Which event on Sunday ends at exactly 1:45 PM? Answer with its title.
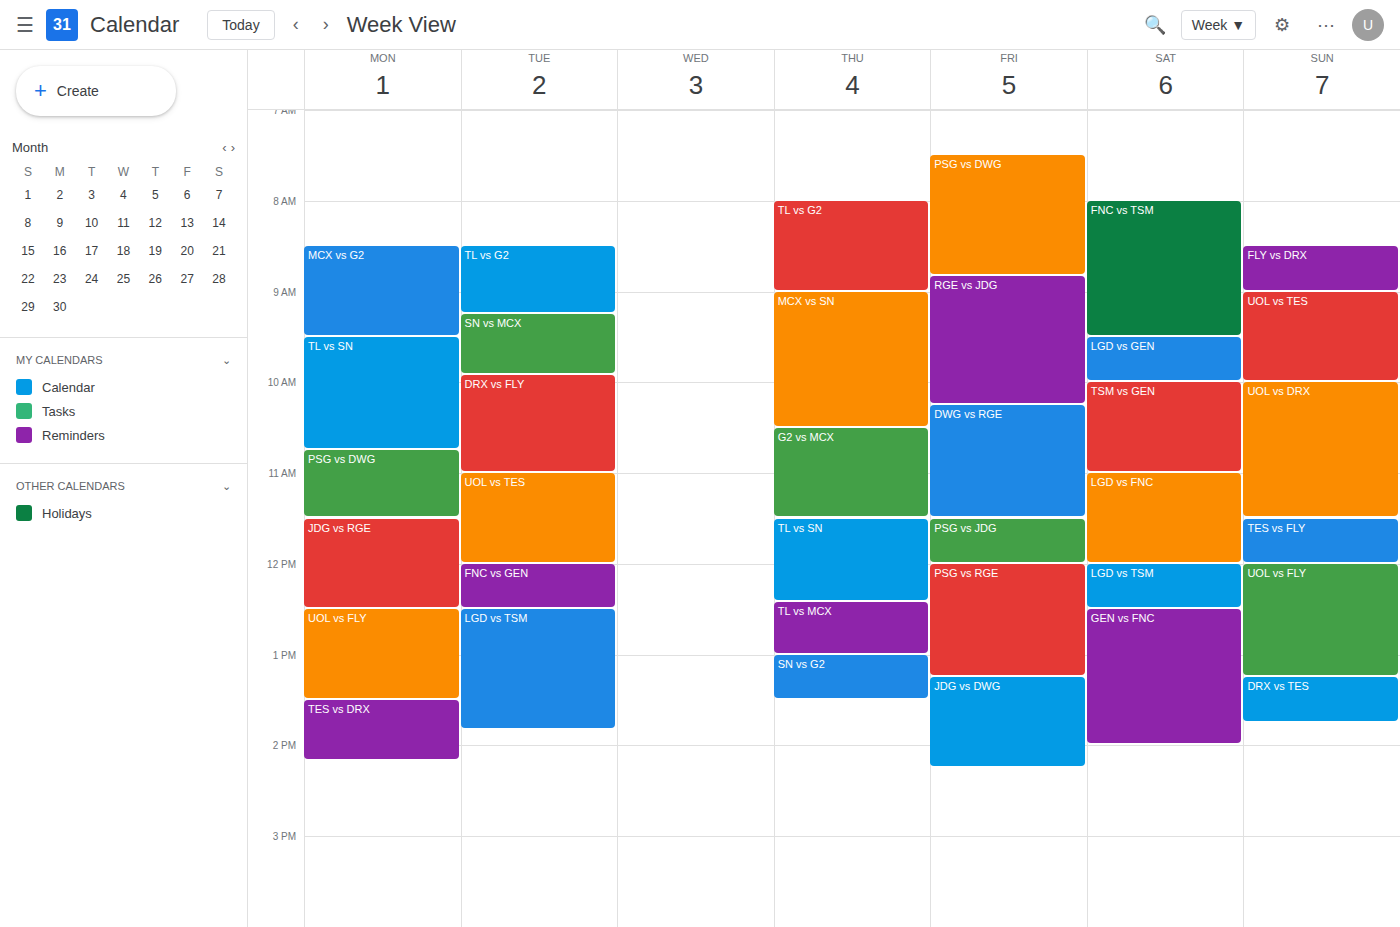
"DRX vs TES"